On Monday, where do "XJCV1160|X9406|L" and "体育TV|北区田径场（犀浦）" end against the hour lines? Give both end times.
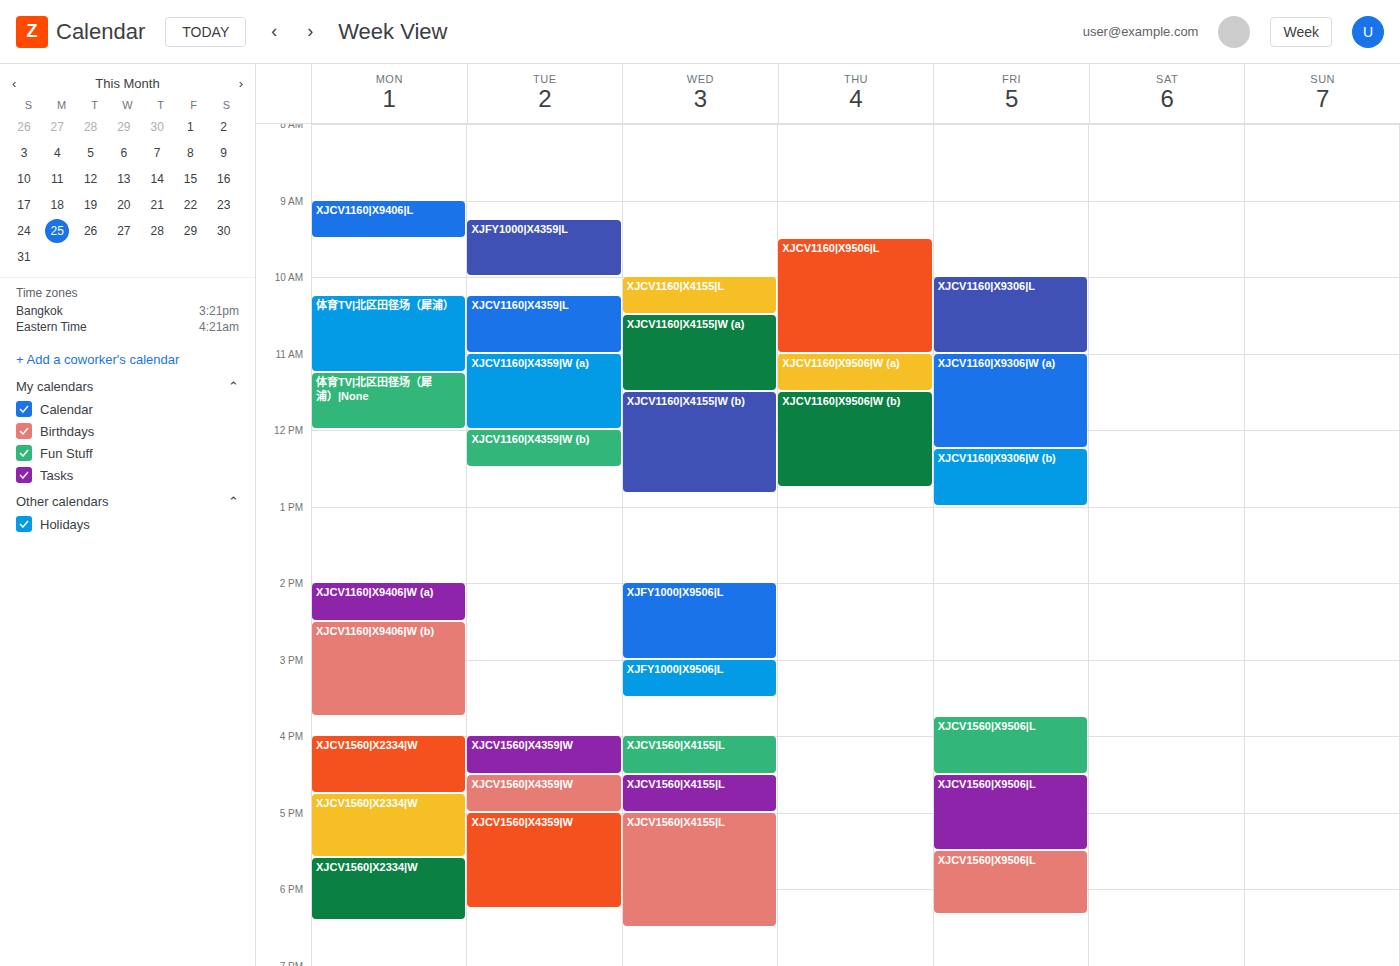
"XJCV1160|X9406|L": 9:30 AM, halfway between the 9 AM and 10 AM lines. "体育TV|北区田径场（犀浦）": 11:15 AM, neither: a quarter of the way from the 11 AM line to the 12 PM line.